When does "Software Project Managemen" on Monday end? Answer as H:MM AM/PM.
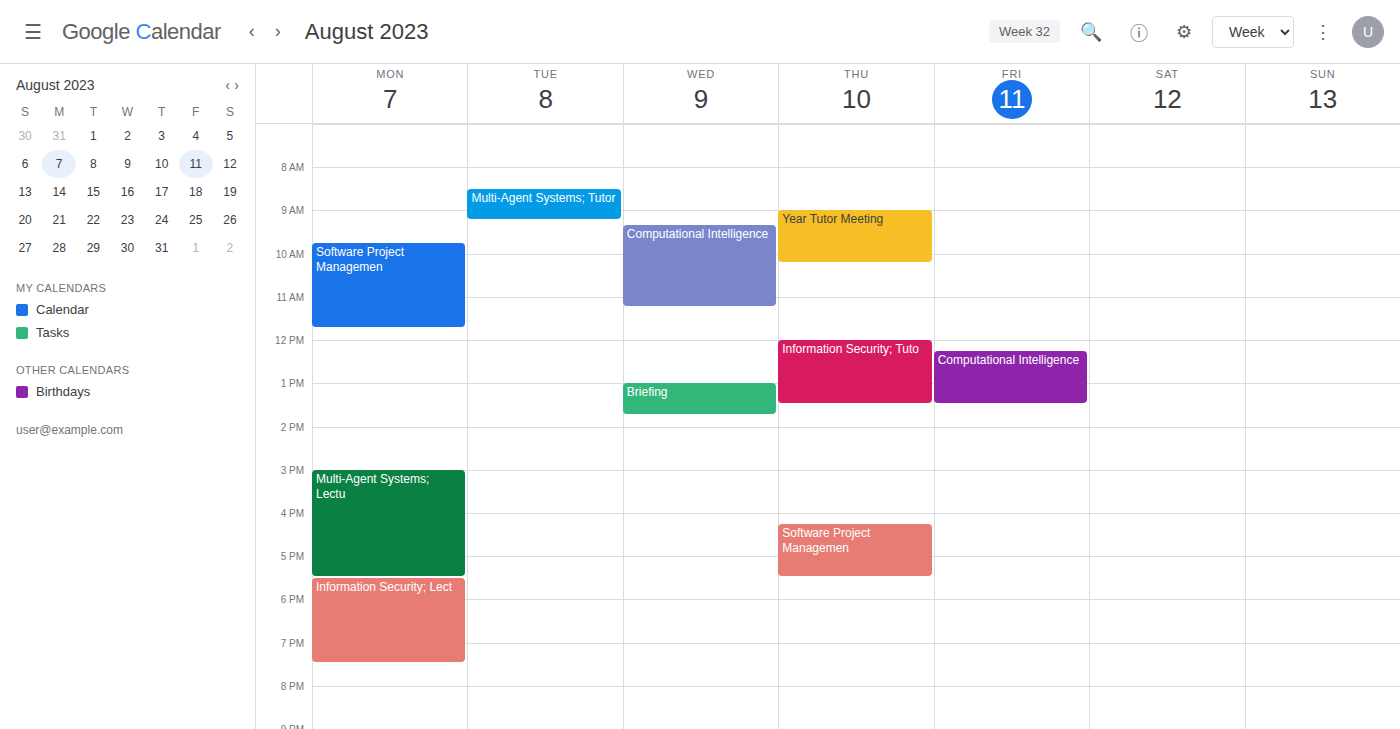
11:45 AM